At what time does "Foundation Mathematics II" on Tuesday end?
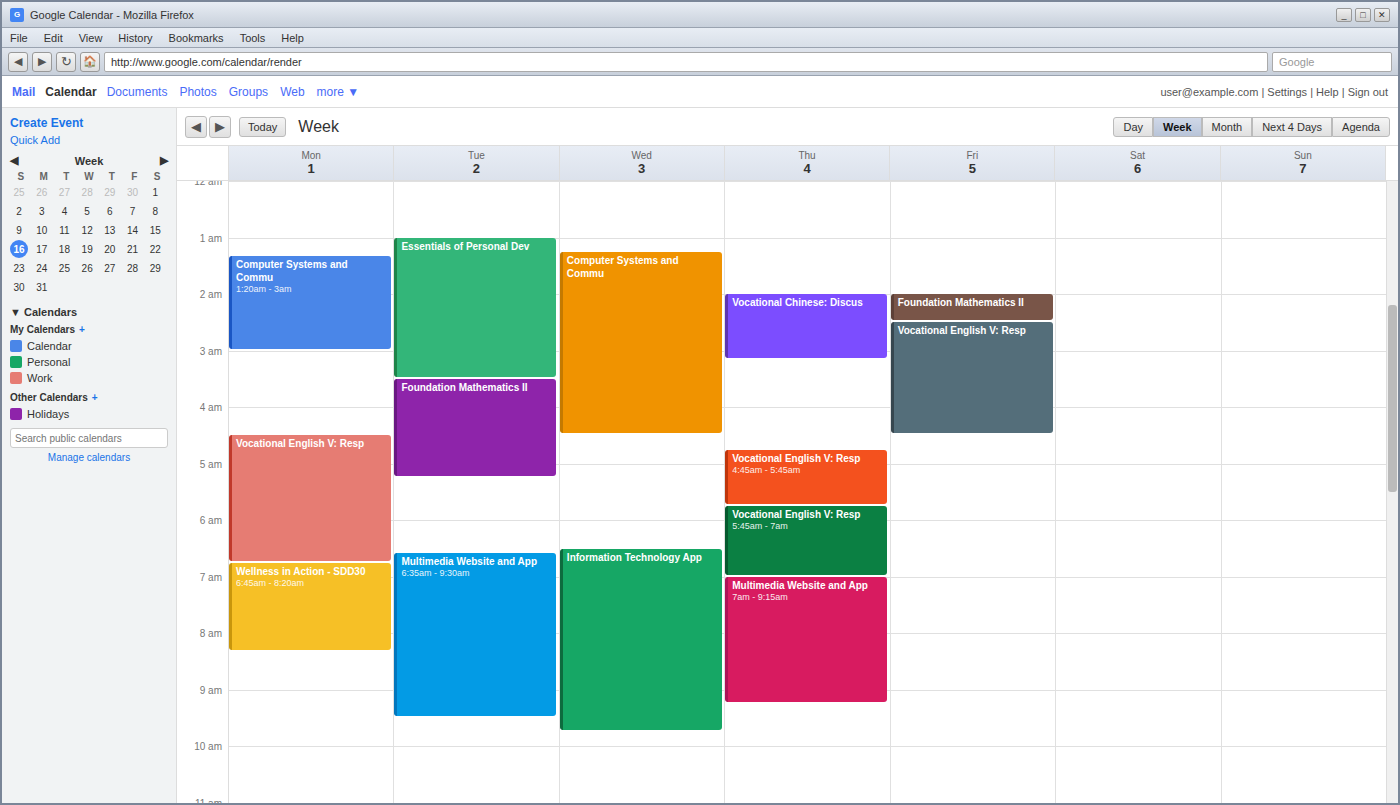
5:15 AM